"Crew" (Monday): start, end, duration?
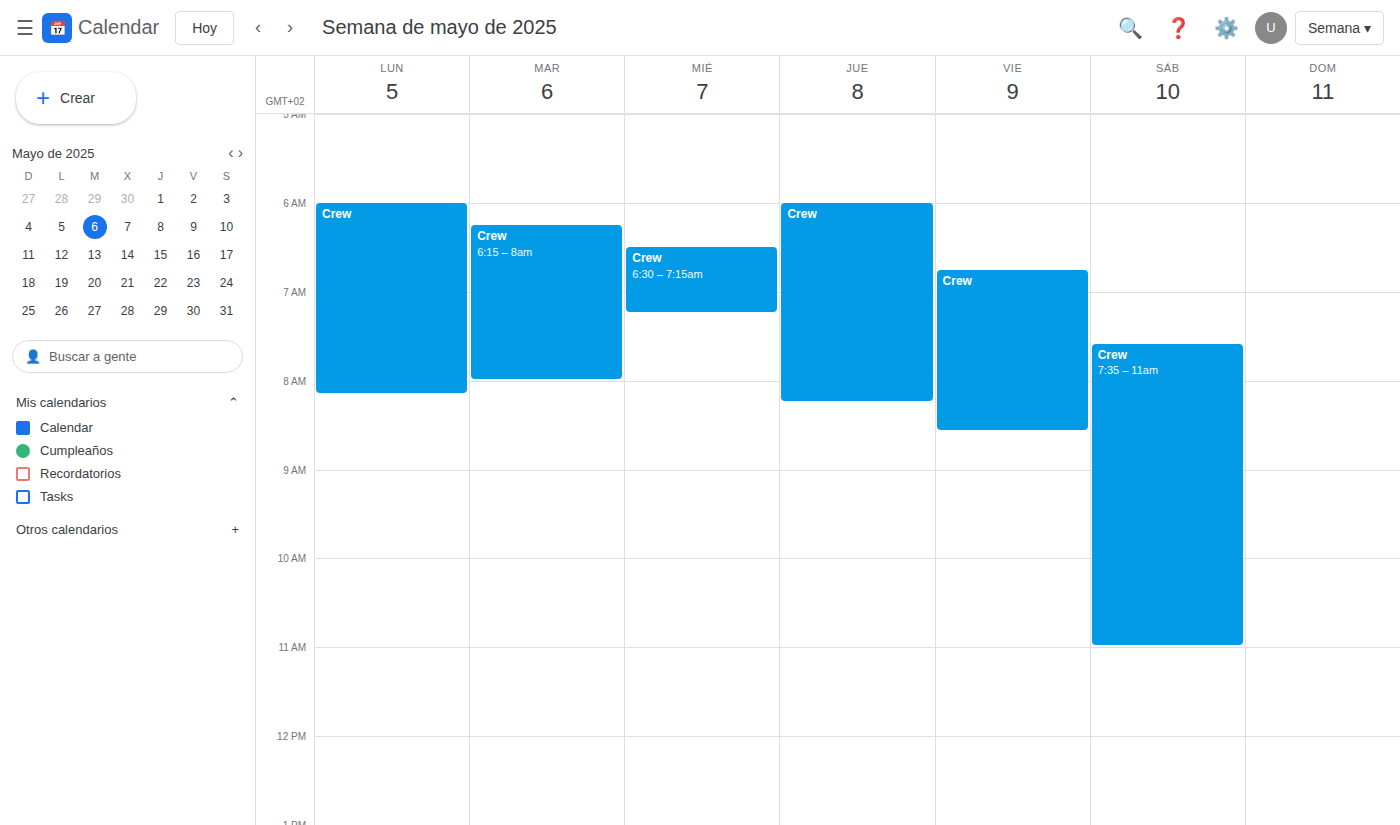
06:00 to 08:10, 2 hours 10 minutes